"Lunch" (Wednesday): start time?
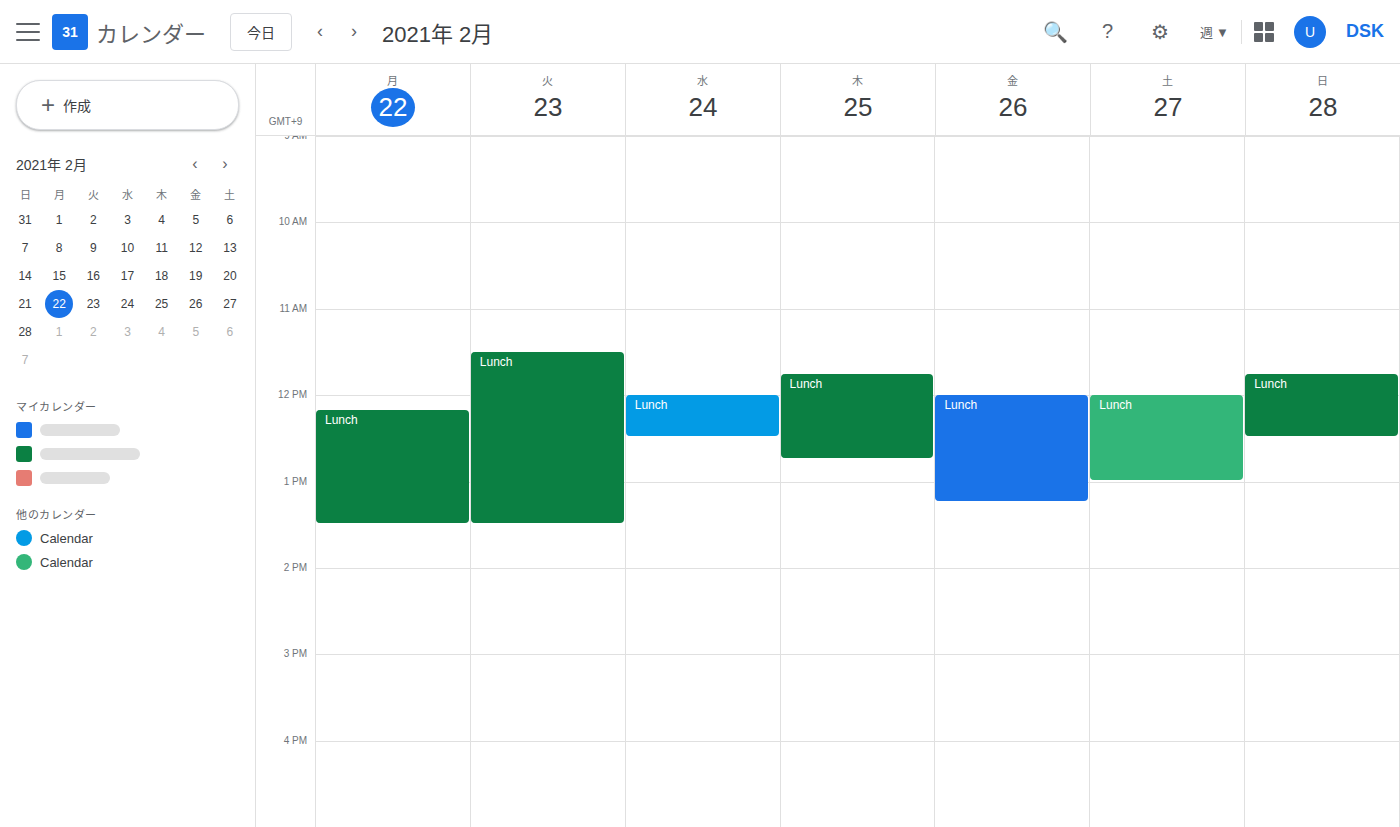
12:00 PM